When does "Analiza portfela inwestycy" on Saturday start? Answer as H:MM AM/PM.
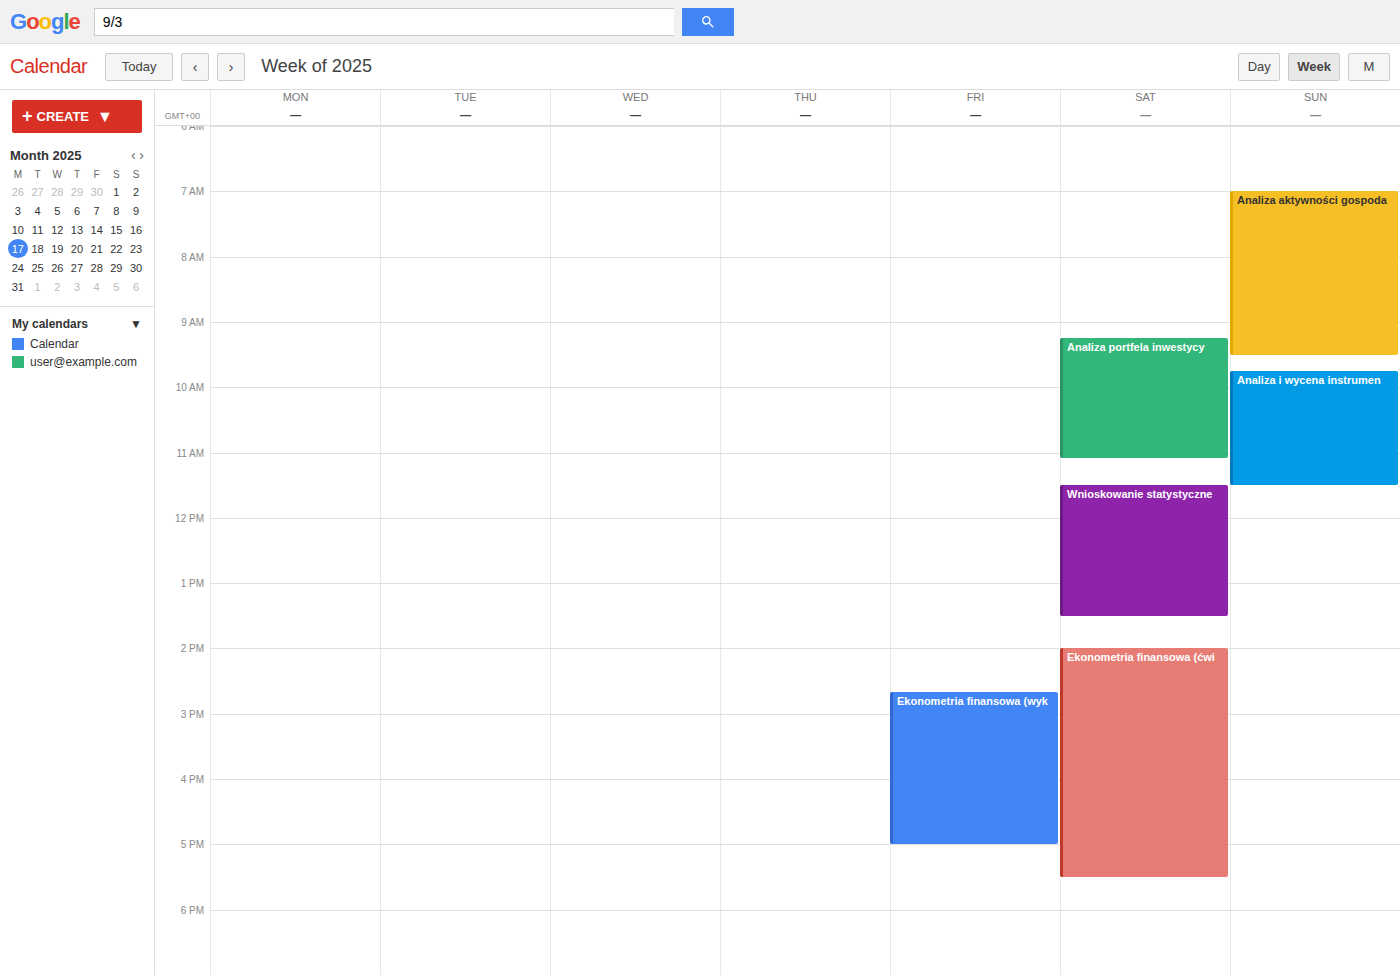
9:15 AM